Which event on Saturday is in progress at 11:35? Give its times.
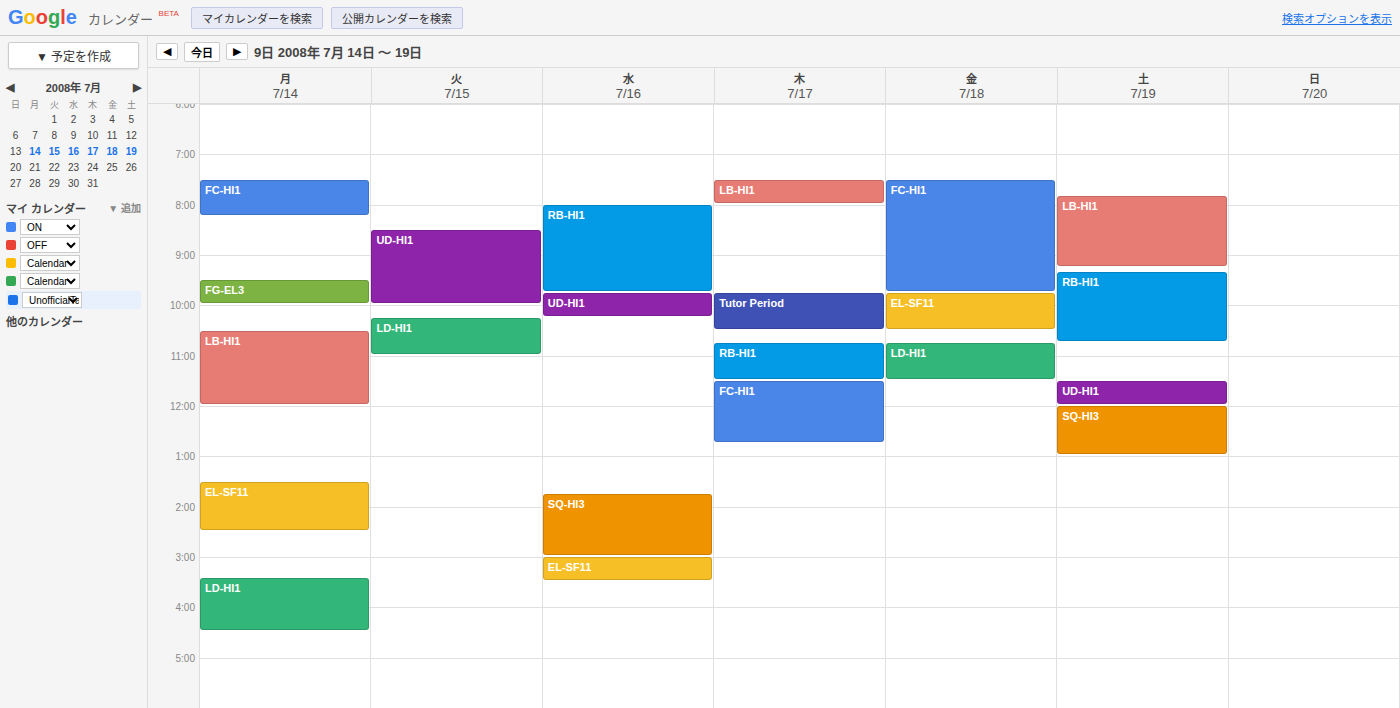
"UD-HI1", 11:30 to 12:00